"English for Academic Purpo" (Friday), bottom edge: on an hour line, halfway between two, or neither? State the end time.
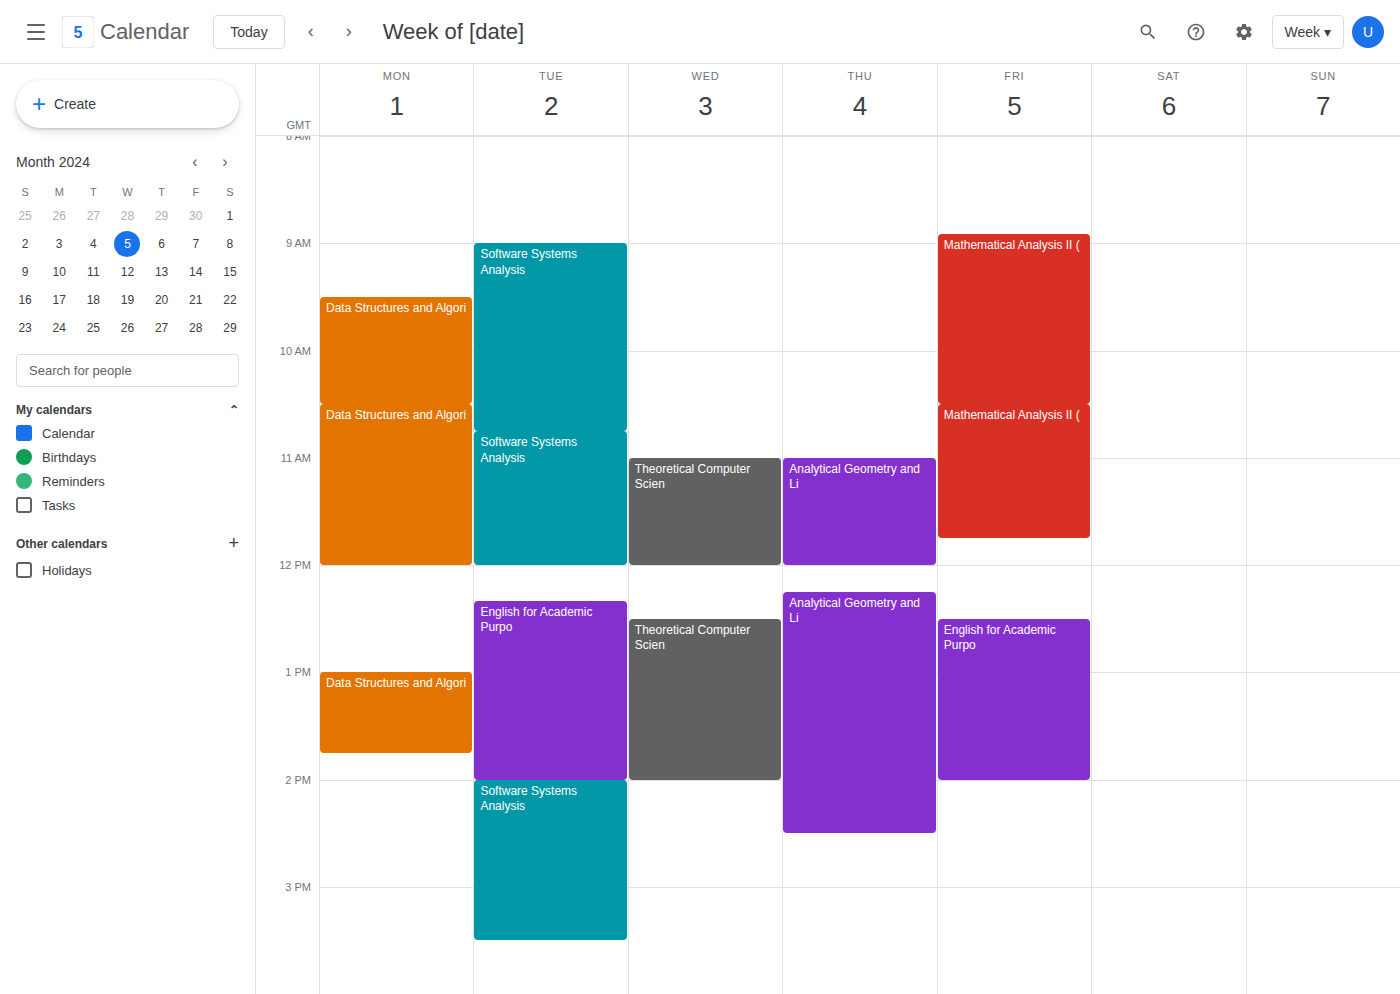
2:00 PM -- exactly on the 2 PM line.